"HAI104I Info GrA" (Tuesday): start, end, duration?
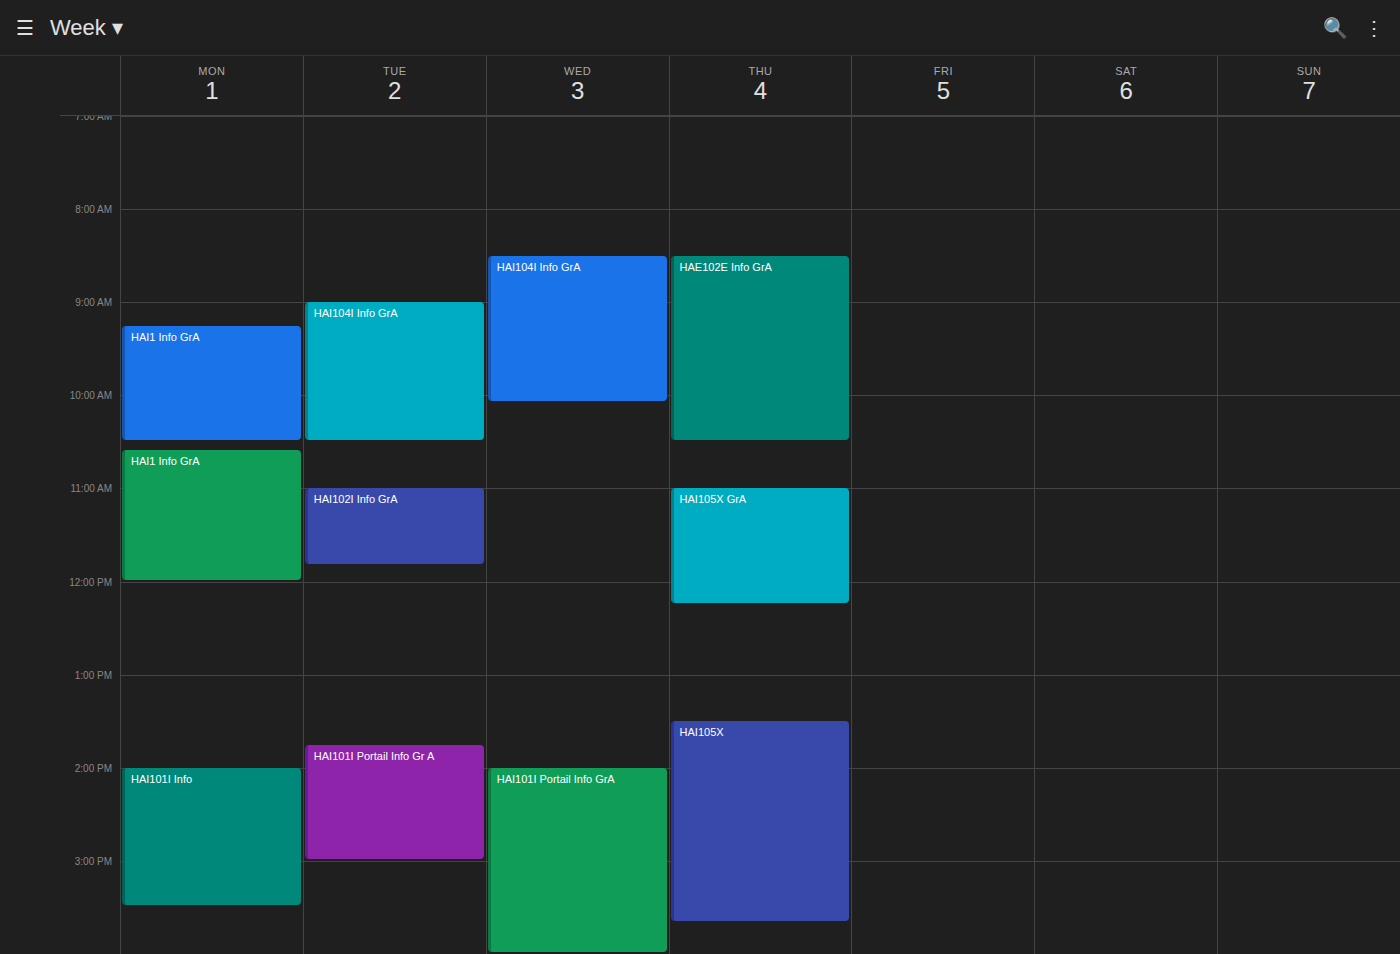
9:00 AM to 10:30 AM, 1 hour 30 minutes